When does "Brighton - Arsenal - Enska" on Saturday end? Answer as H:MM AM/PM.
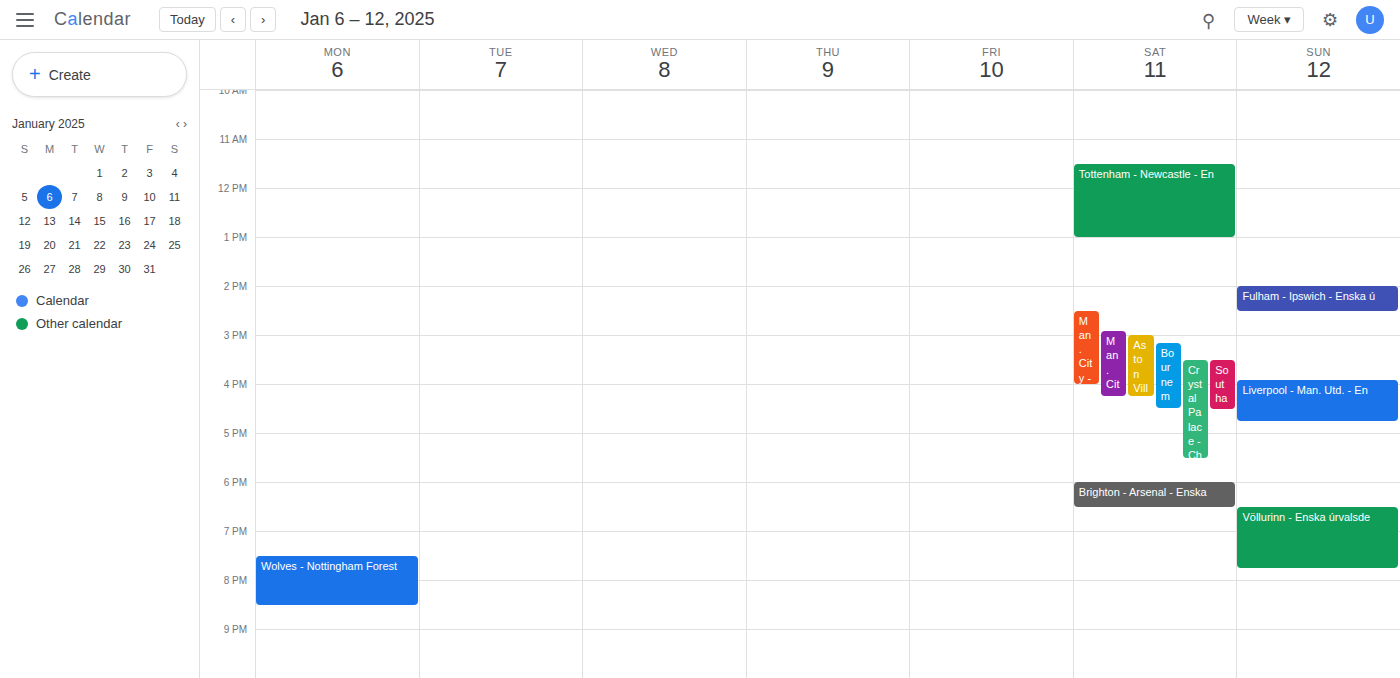
6:30 PM